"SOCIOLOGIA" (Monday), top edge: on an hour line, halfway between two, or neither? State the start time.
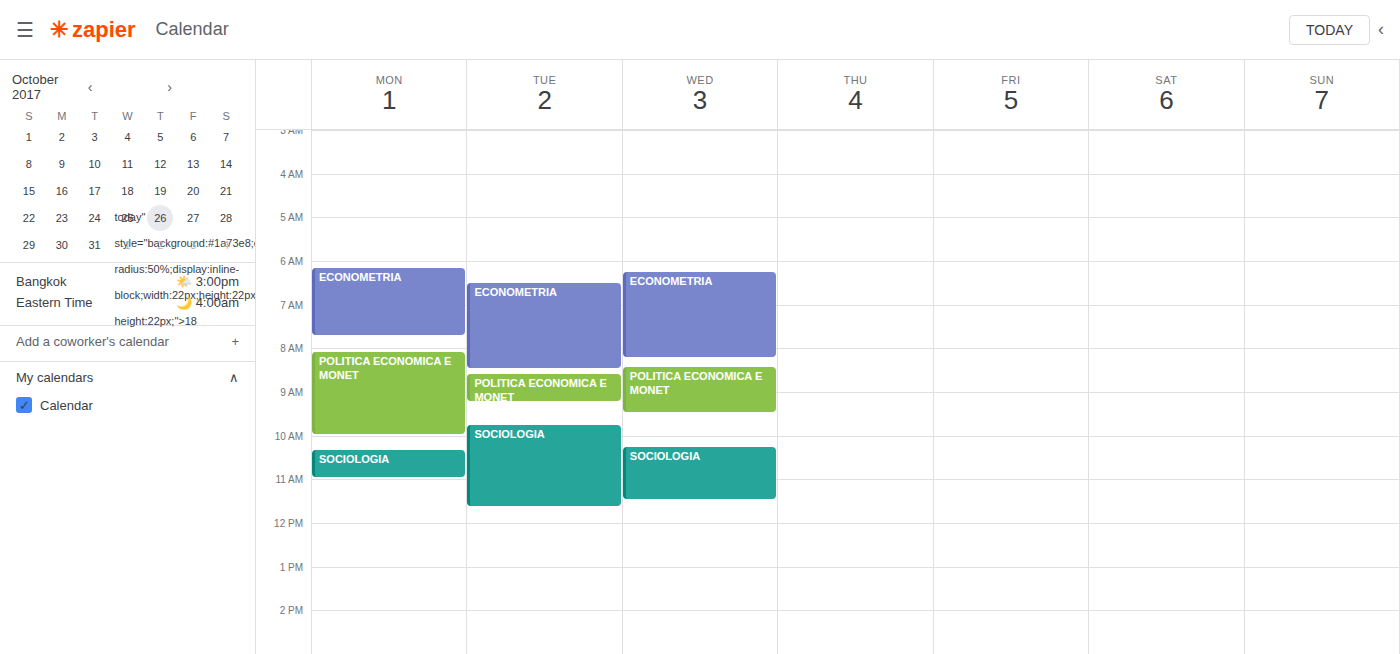
10:20 AM -- neither: 20 minutes below the 10 AM line and 40 minutes above the 11 AM line.